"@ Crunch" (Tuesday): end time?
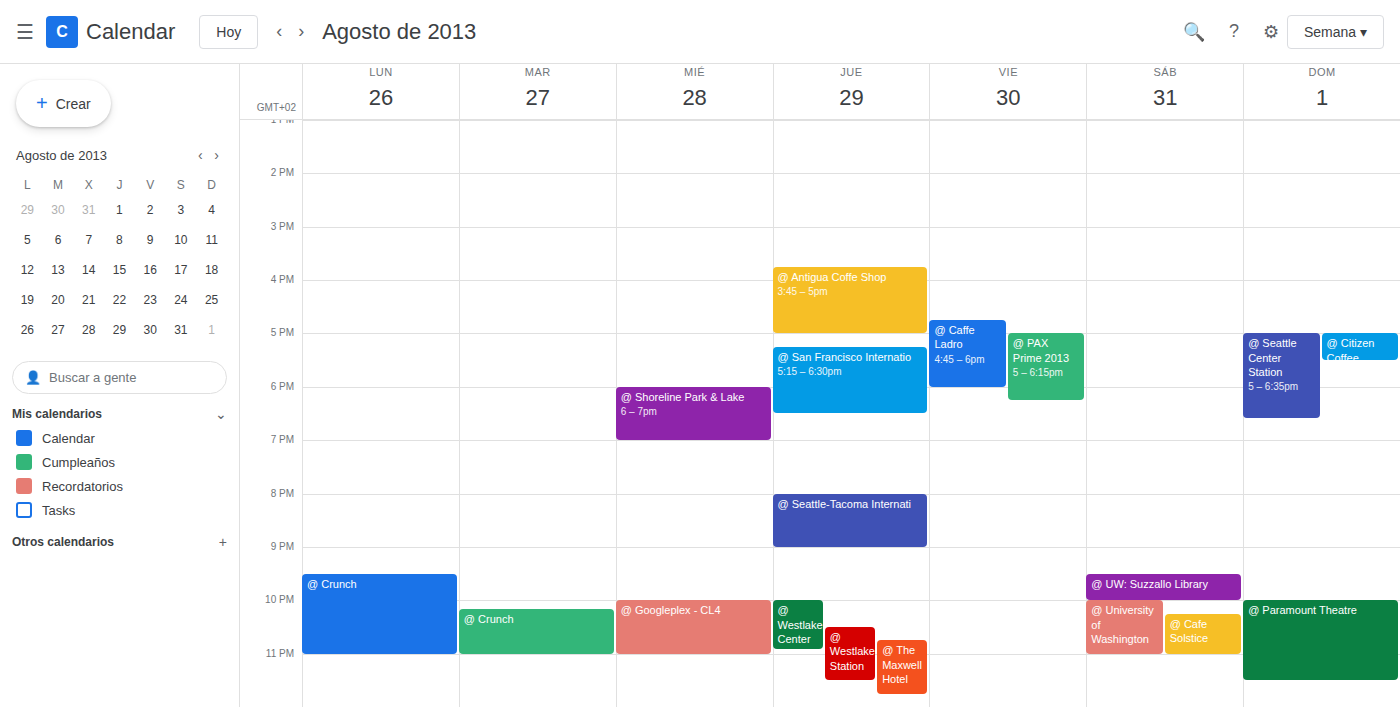
23:00